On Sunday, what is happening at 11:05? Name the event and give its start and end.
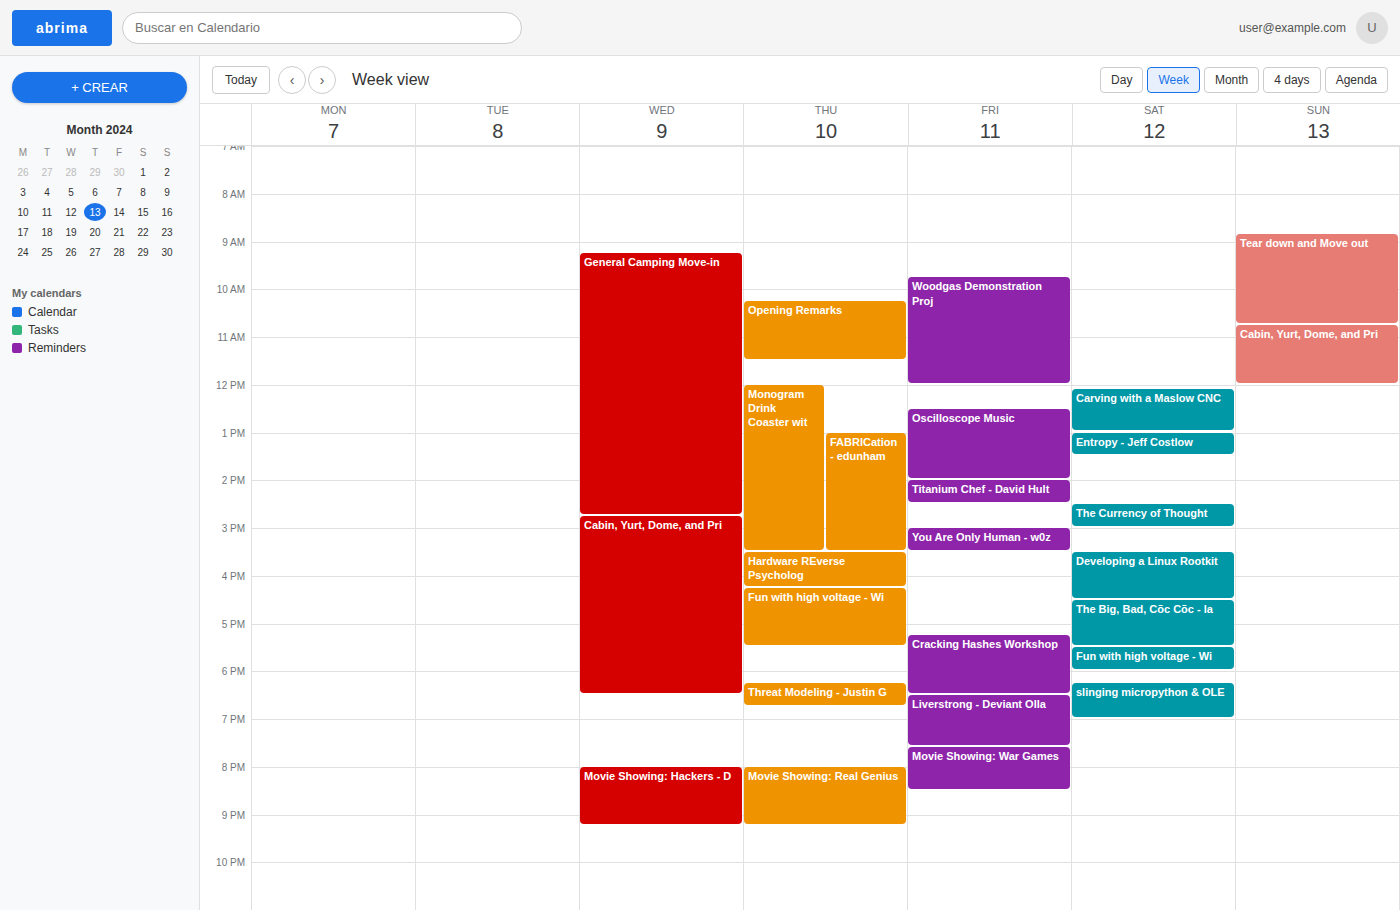
"Cabin, Yurt, Dome, and Pri", 10:45 to 12:00